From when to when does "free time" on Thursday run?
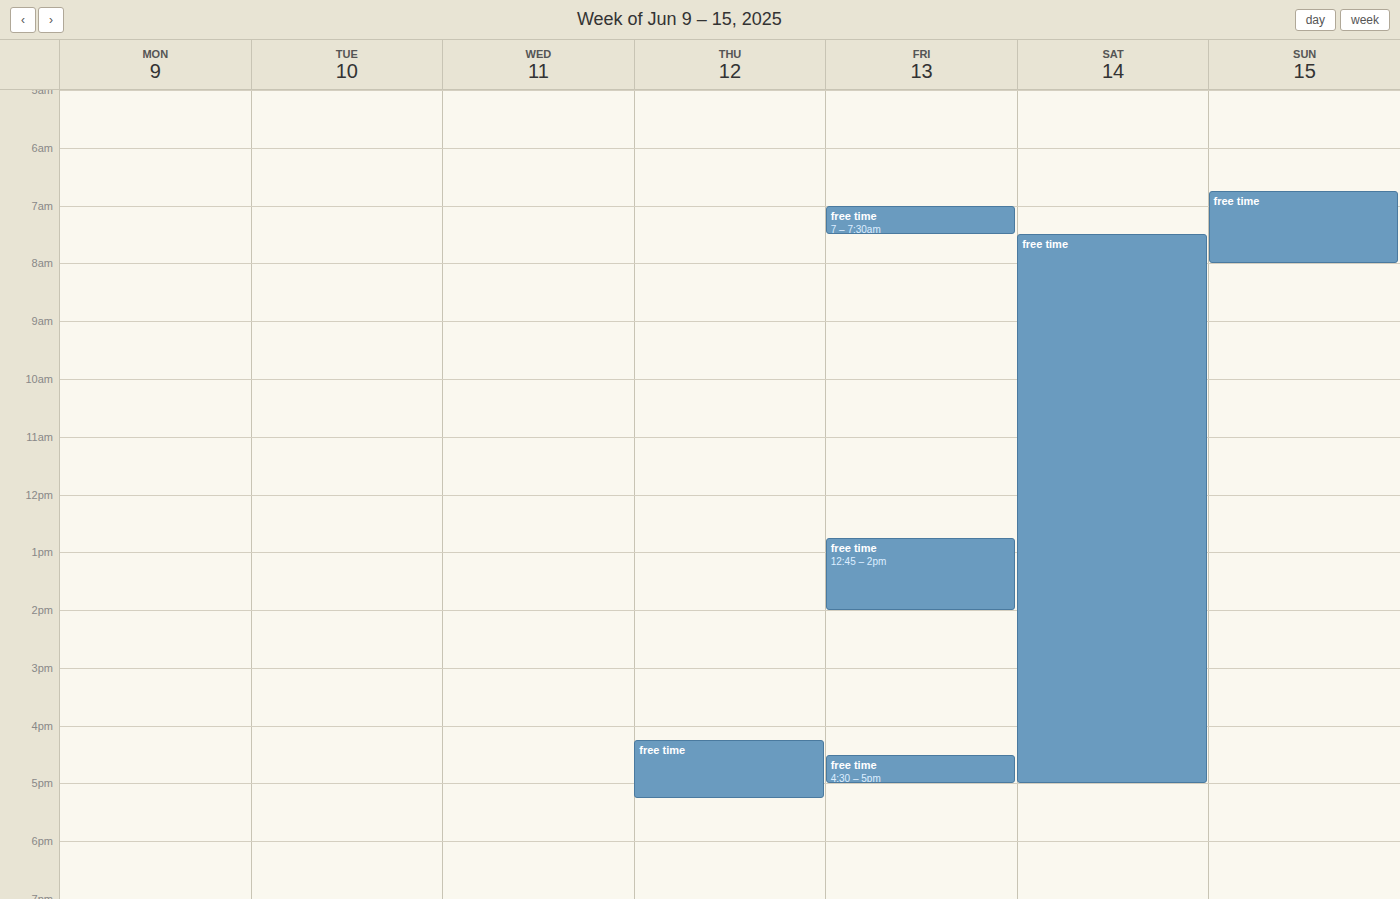
4:15 PM to 5:15 PM